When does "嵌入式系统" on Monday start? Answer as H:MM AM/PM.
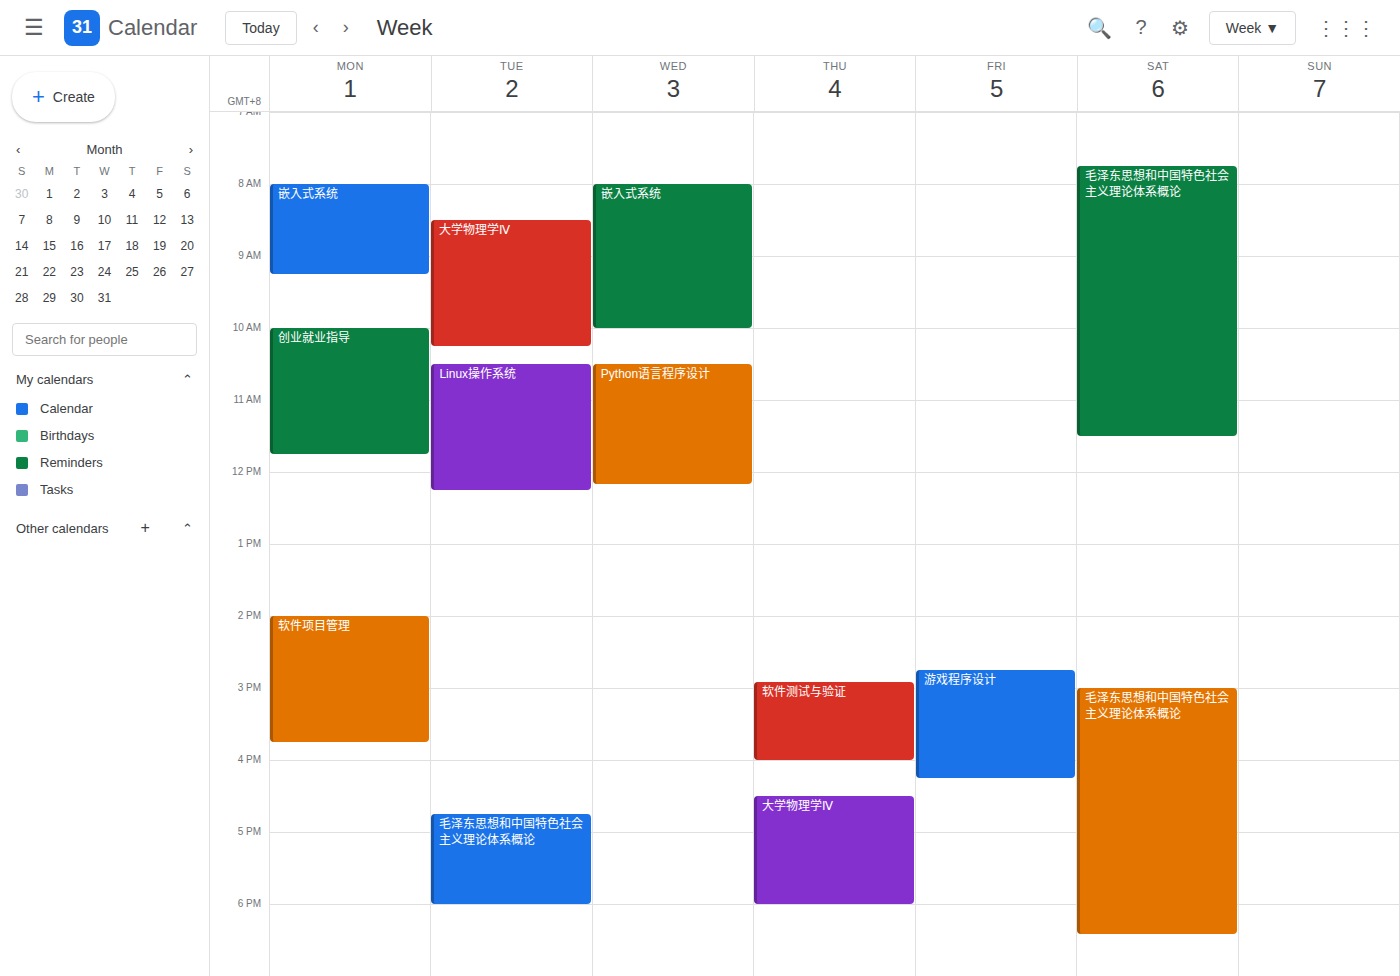
8:00 AM